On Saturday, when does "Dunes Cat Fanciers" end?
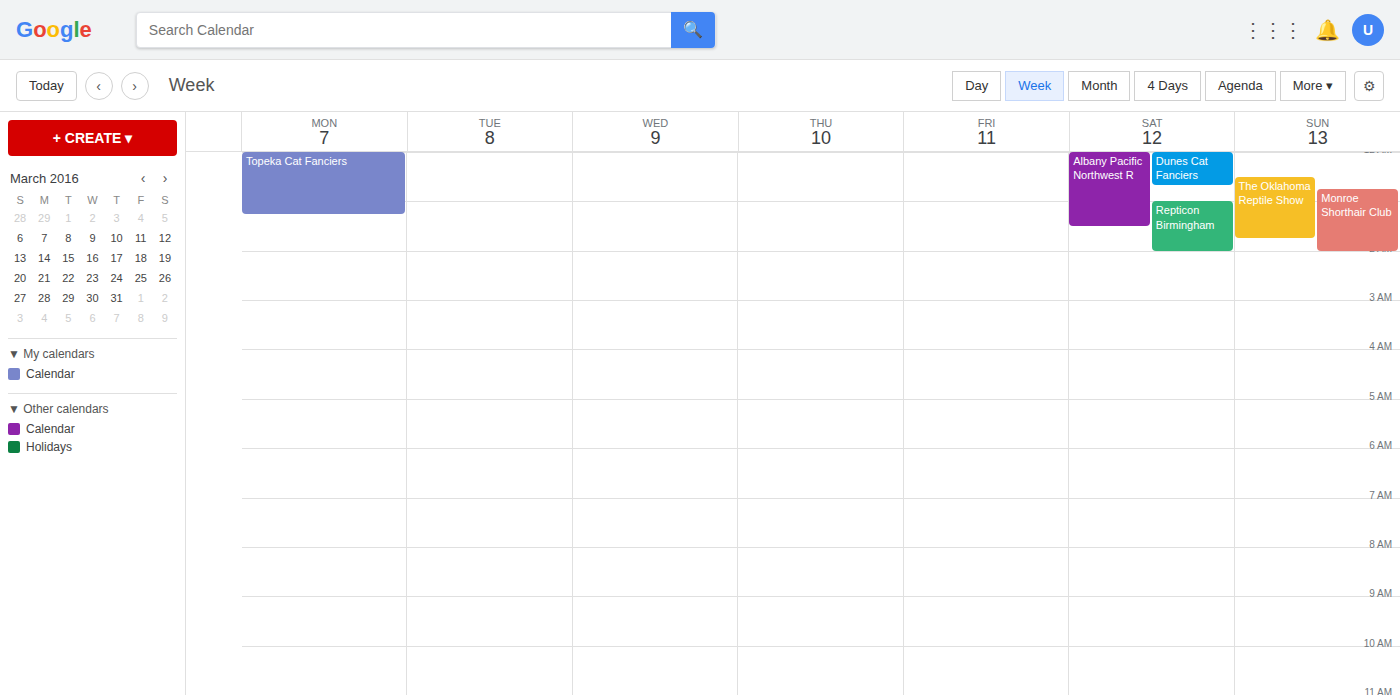
12:40 AM